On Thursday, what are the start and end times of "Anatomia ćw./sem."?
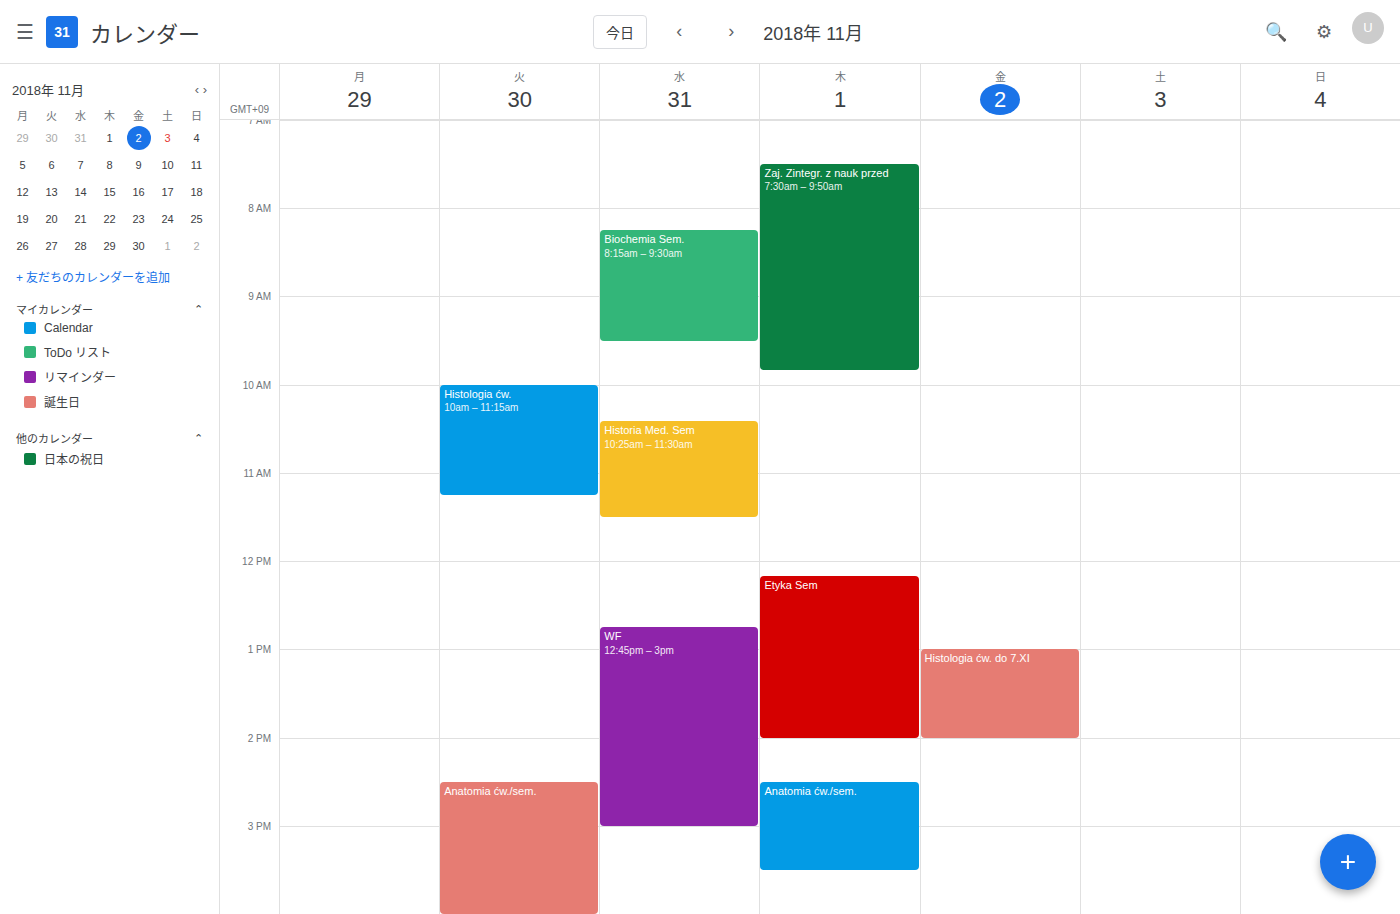
2:30 PM to 3:30 PM